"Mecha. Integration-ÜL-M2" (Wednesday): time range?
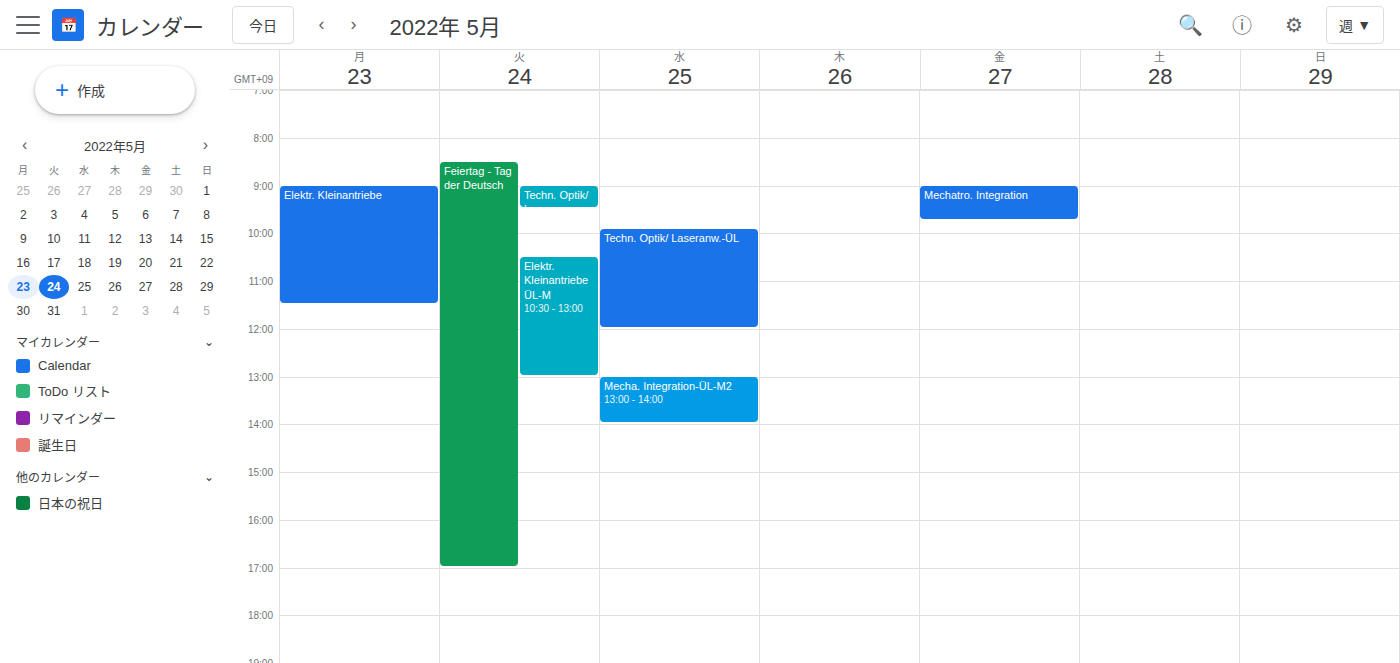
1:00 PM to 2:00 PM